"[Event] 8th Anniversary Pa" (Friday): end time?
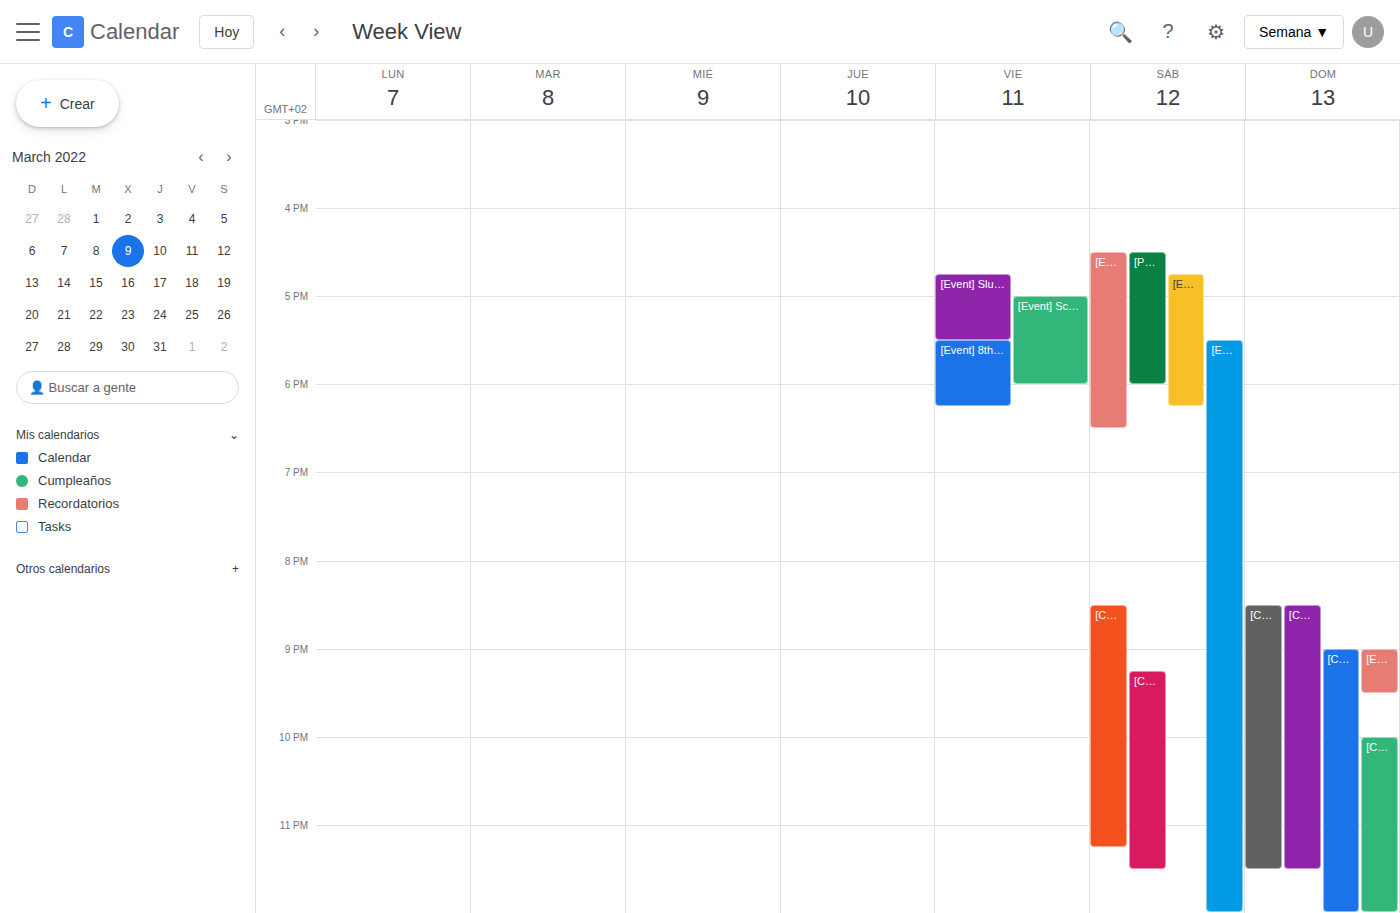
6:15 PM